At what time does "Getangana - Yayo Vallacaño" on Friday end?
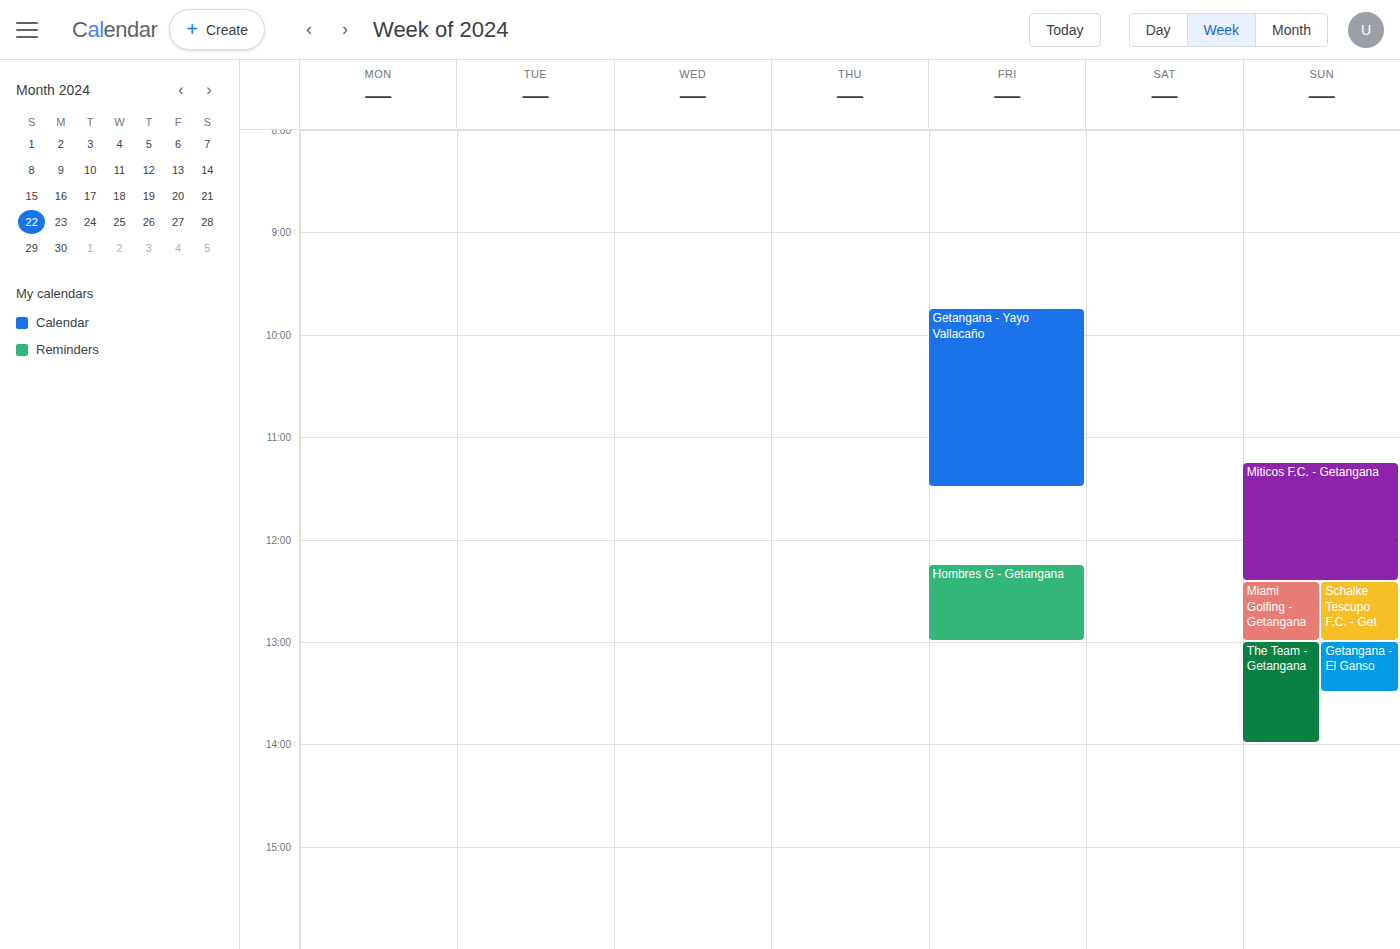
11:30 AM